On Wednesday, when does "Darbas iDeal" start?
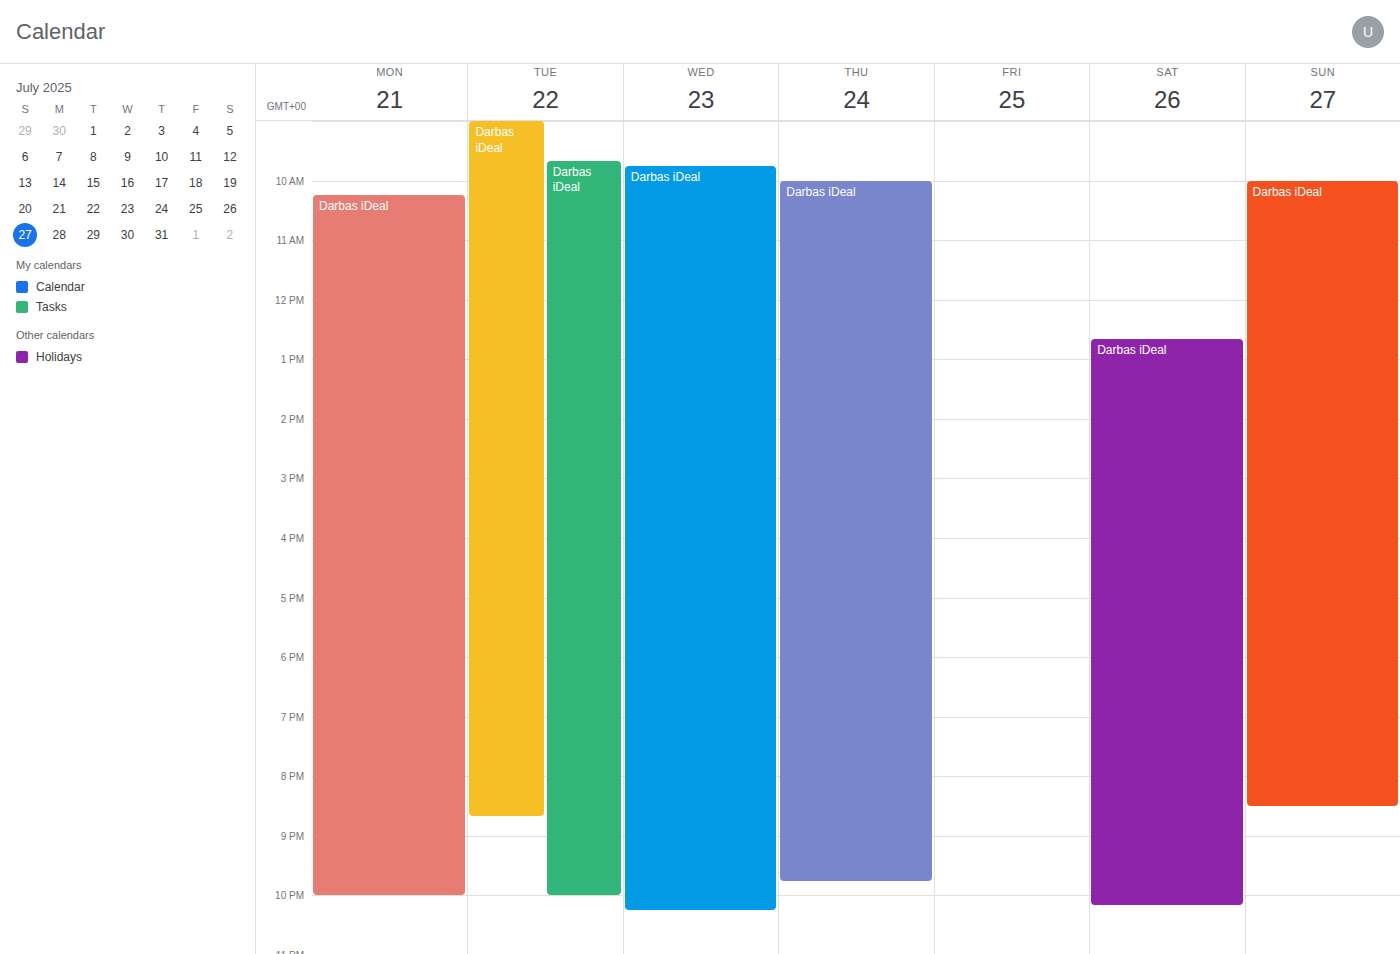
9:45 AM